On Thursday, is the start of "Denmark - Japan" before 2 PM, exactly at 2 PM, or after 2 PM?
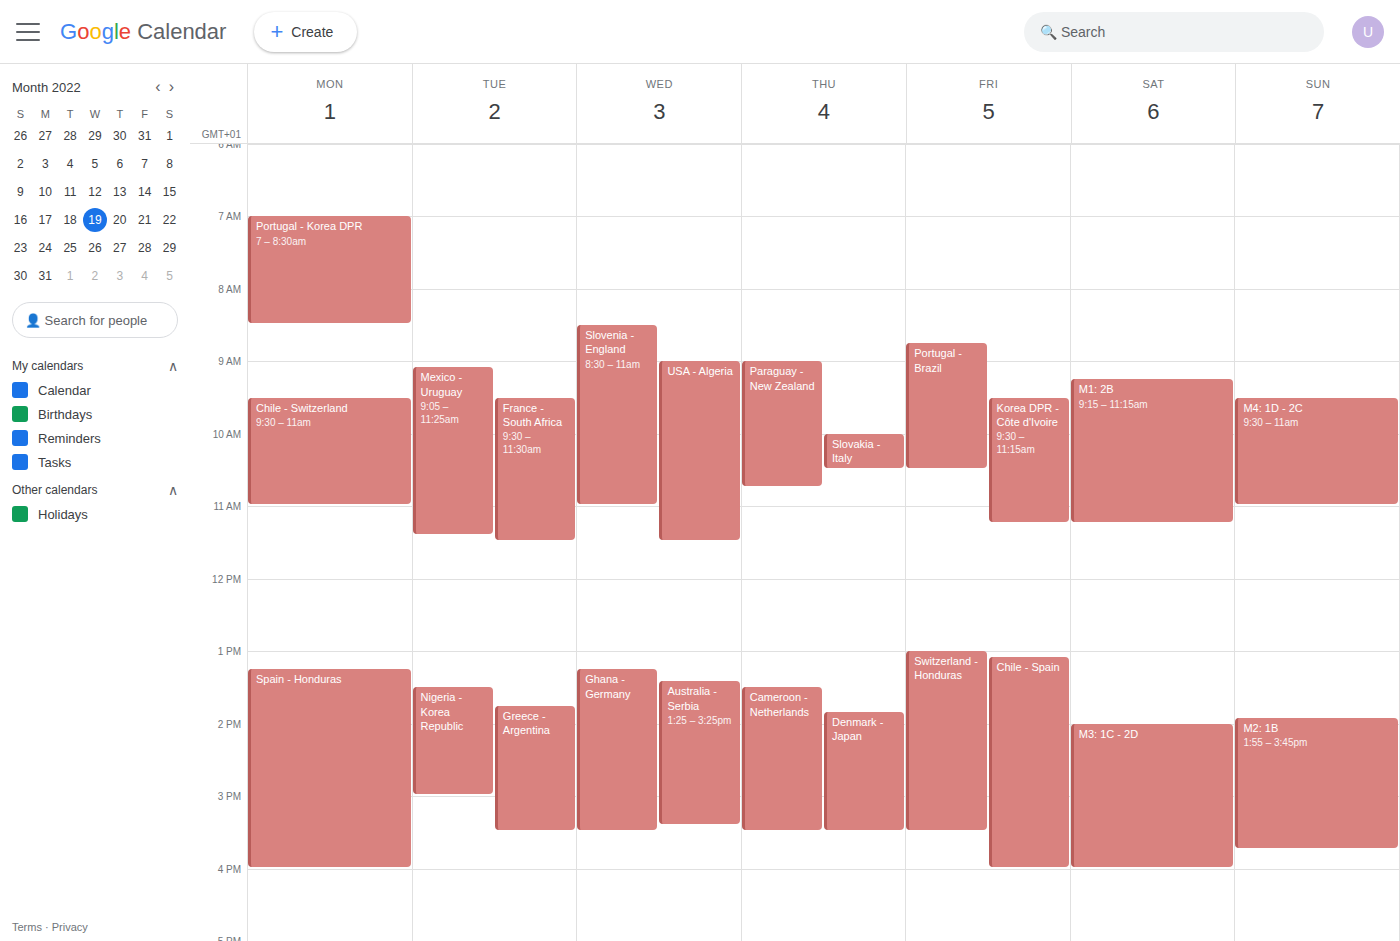
1:50 PM -- before 2 PM, 10 minutes above the 2 PM line.